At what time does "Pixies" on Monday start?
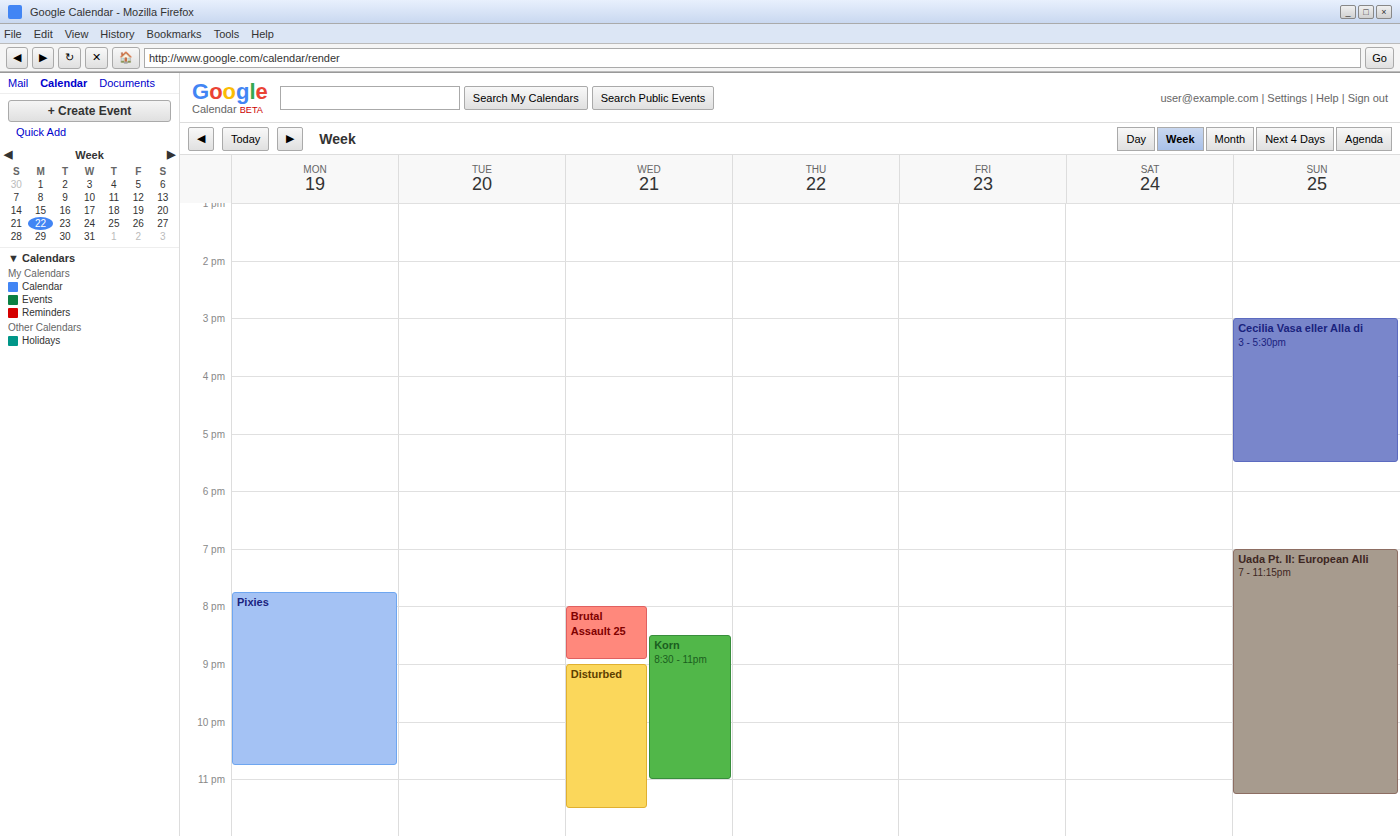
7:45 PM